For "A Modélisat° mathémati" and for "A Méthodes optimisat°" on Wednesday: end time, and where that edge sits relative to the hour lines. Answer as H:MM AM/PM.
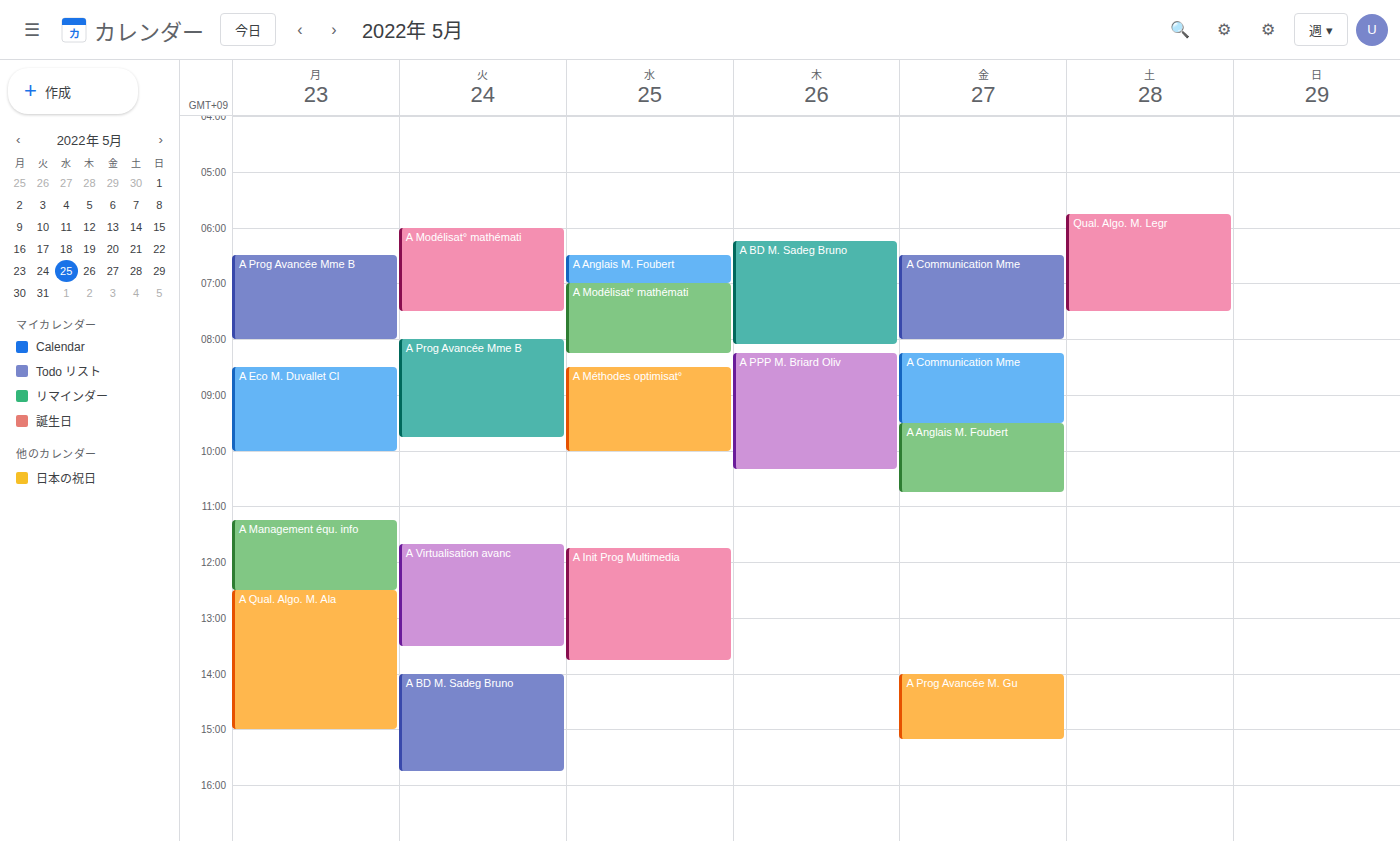
"A Modélisat° mathémati": 8:15 AM, neither: a quarter of the way from the 8 AM line to the 9 AM line. "A Méthodes optimisat°": 10:00 AM, exactly on the 10 AM line.